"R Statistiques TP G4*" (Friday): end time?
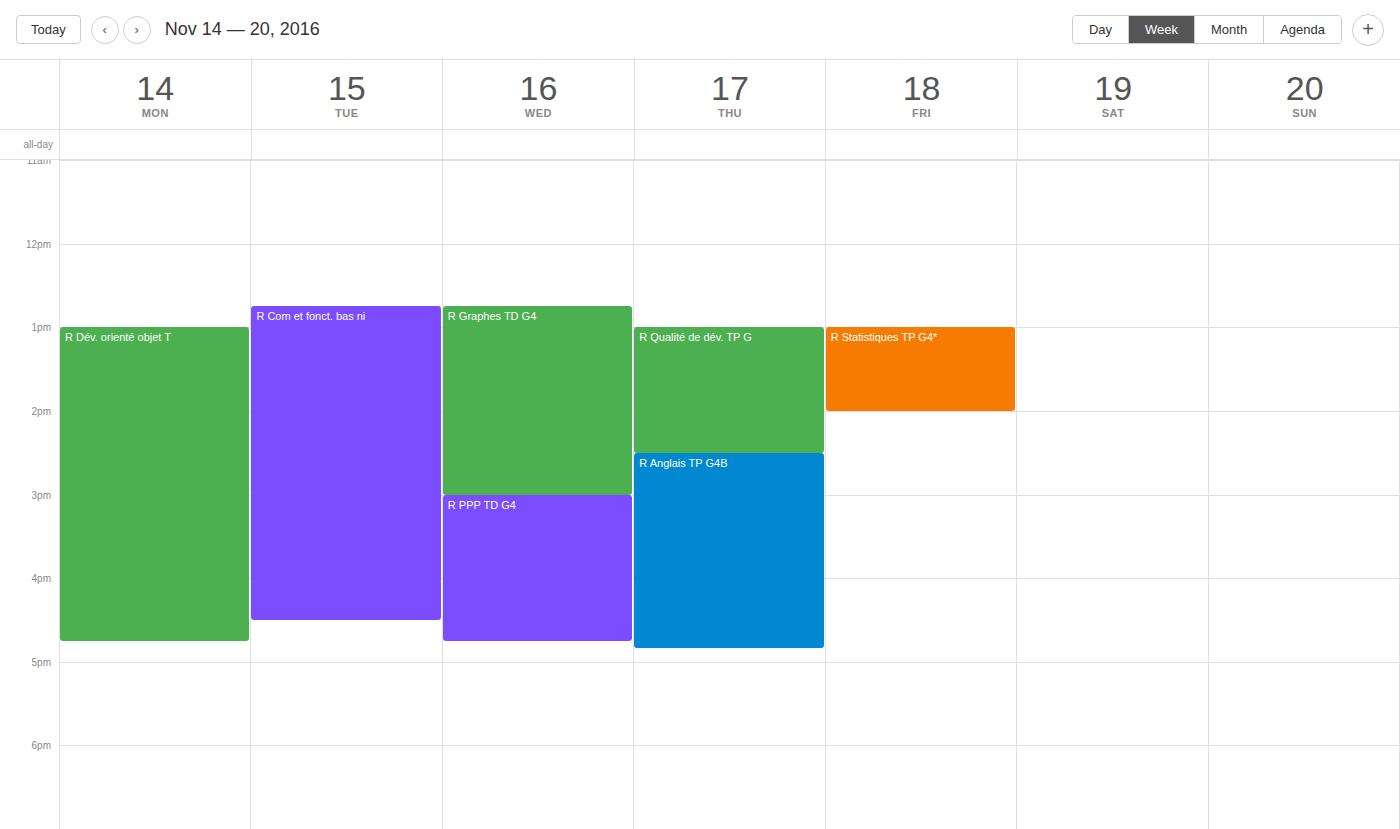
2:00 PM